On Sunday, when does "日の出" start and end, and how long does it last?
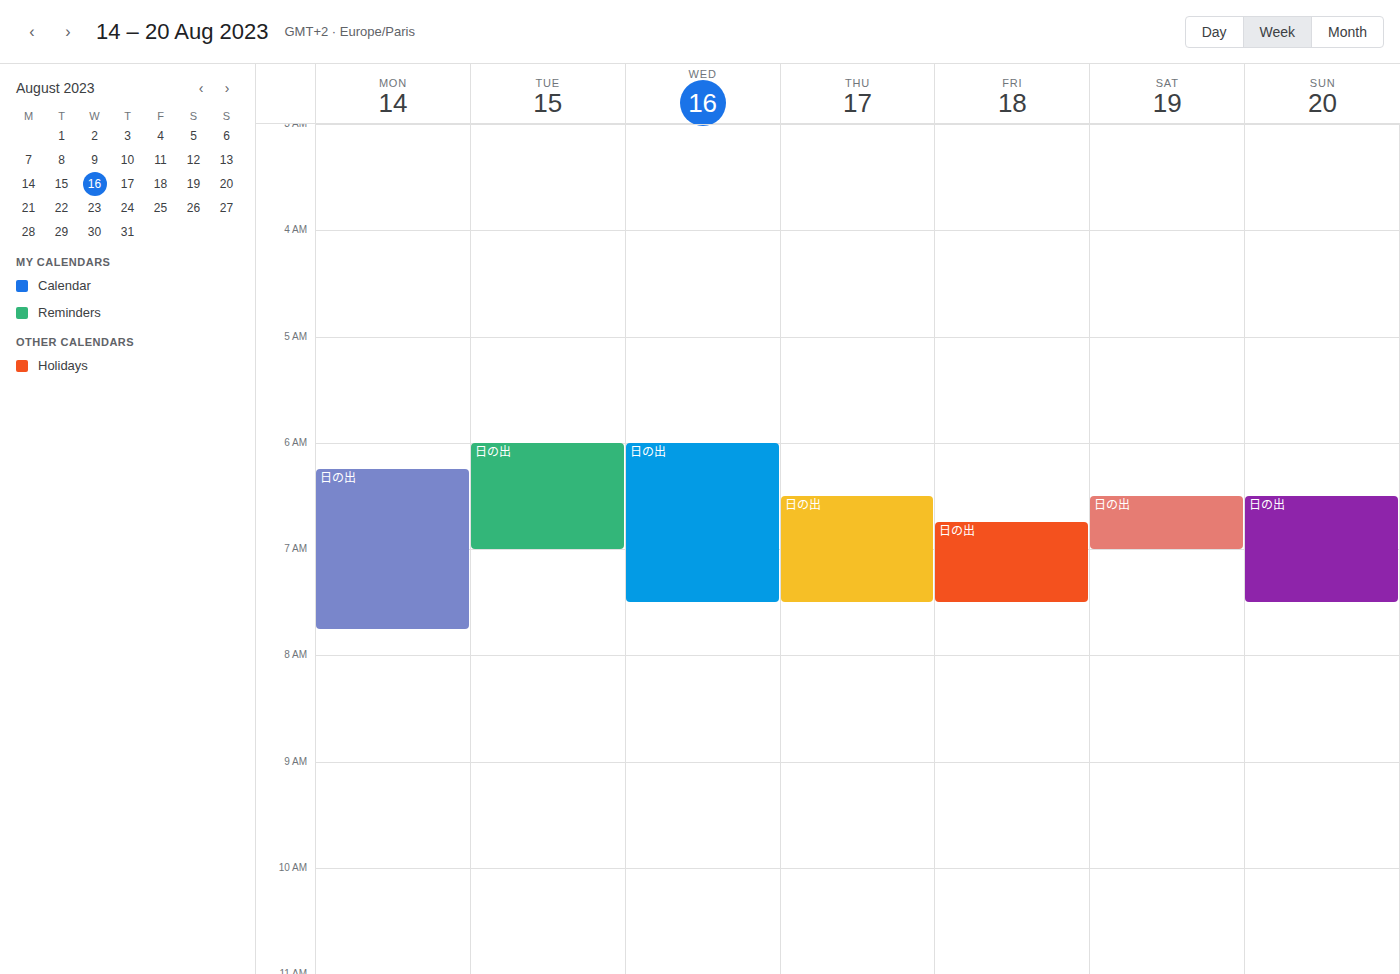
6:30 AM to 7:30 AM, 1 hour